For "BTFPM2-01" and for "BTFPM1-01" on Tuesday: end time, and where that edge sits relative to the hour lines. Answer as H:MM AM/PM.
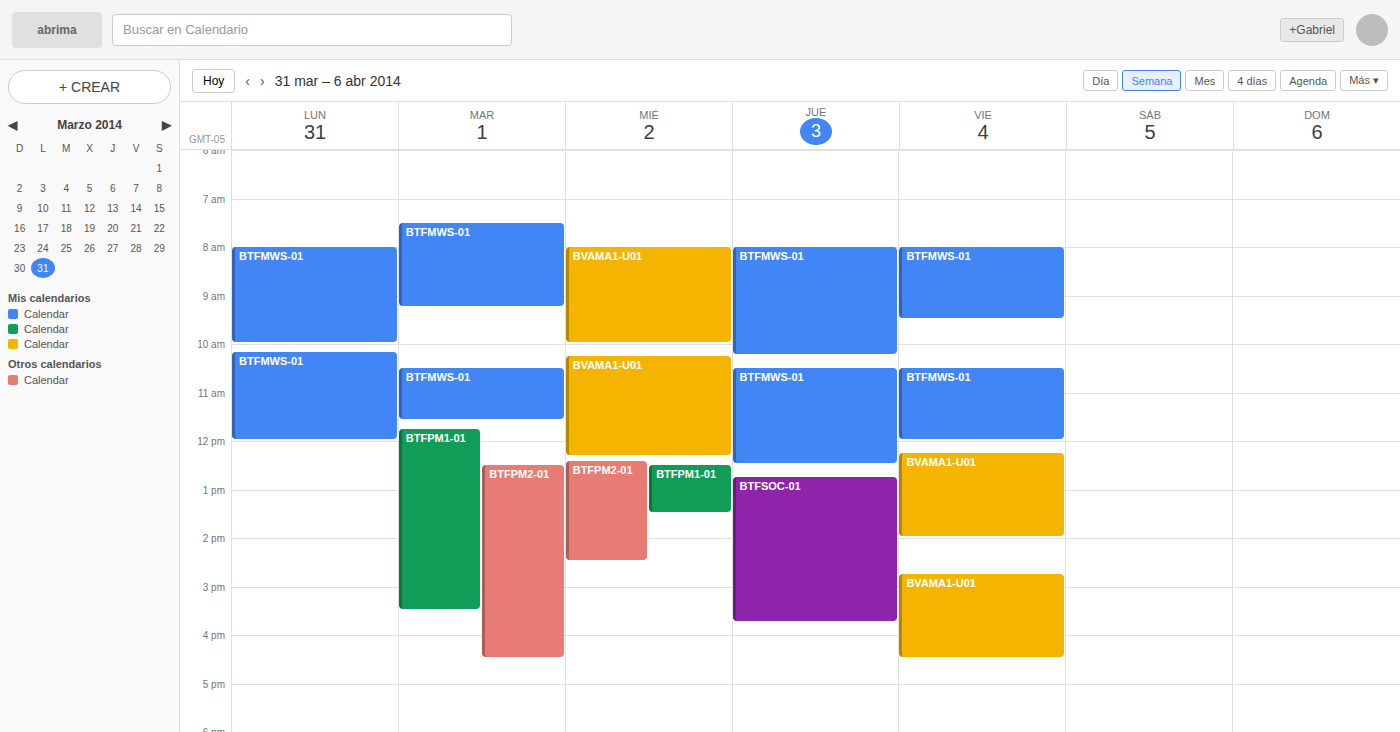
"BTFPM2-01": 4:30 PM, halfway between the 4 PM and 5 PM lines. "BTFPM1-01": 3:30 PM, halfway between the 3 PM and 4 PM lines.